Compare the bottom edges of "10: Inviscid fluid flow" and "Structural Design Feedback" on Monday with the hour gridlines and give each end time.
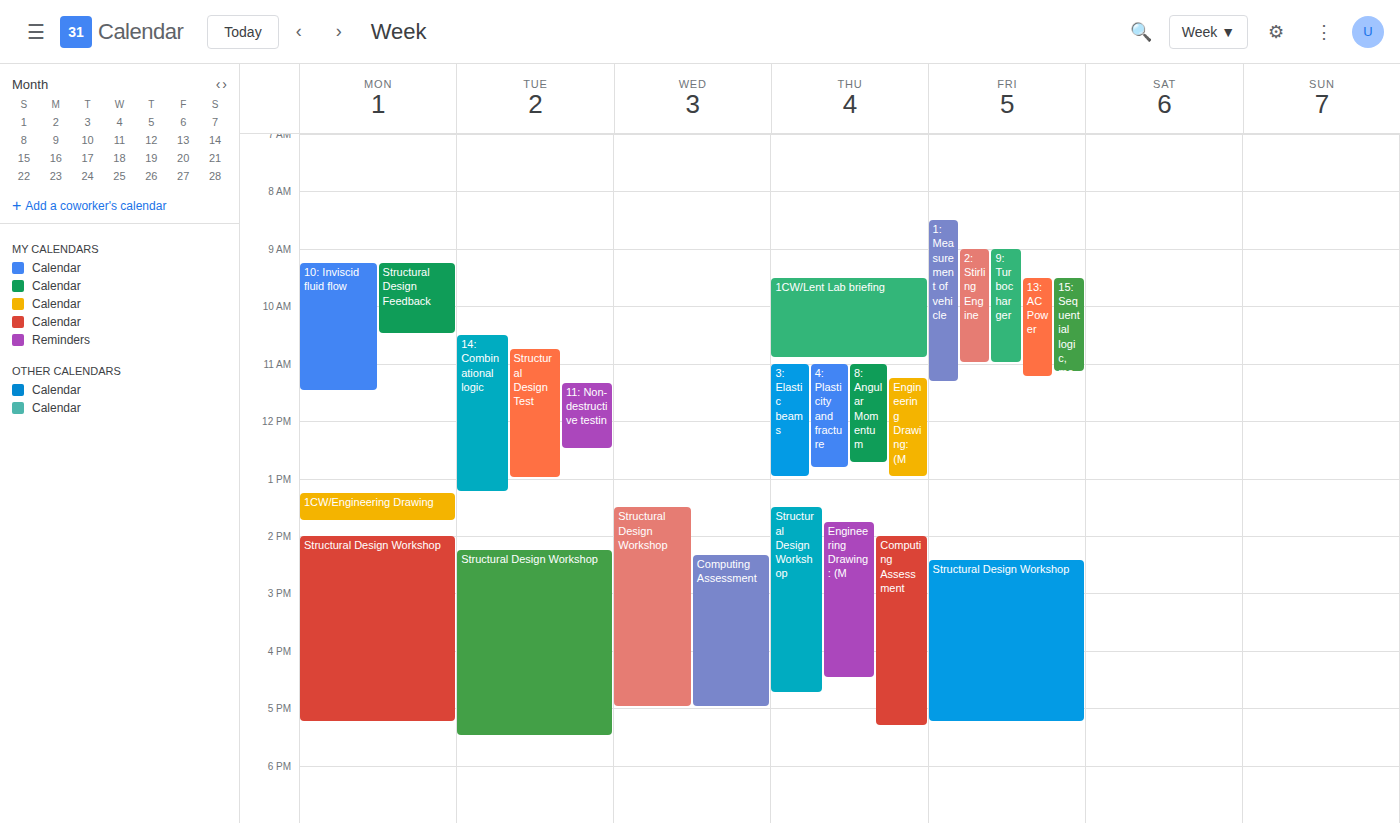
"10: Inviscid fluid flow": 11:30 AM, halfway between the 11 AM and 12 PM lines. "Structural Design Feedback": 10:30 AM, halfway between the 10 AM and 11 AM lines.